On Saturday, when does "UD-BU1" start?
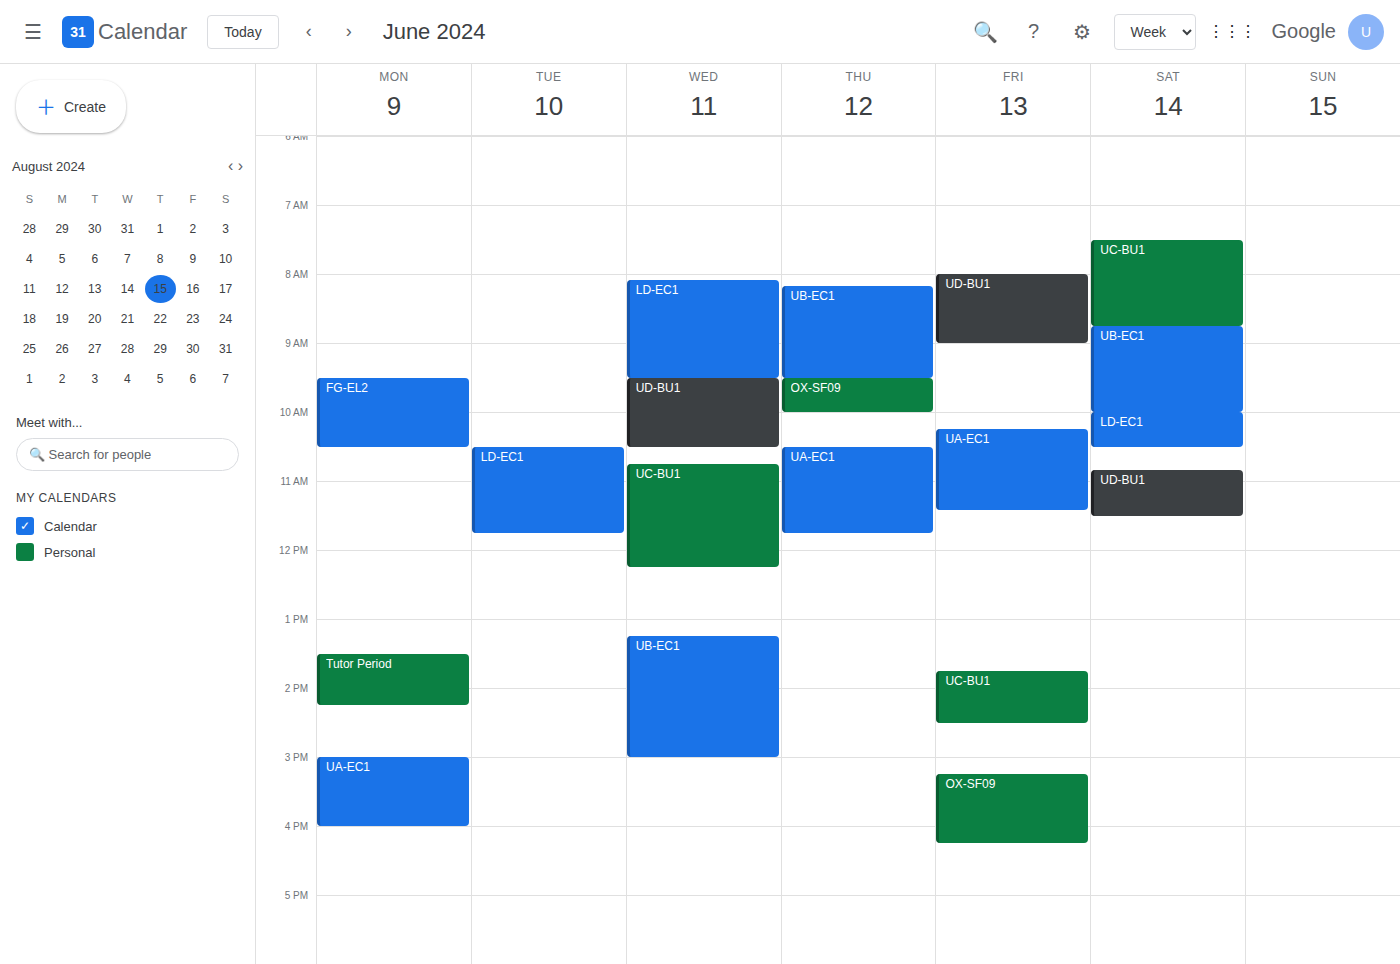
10:50 AM